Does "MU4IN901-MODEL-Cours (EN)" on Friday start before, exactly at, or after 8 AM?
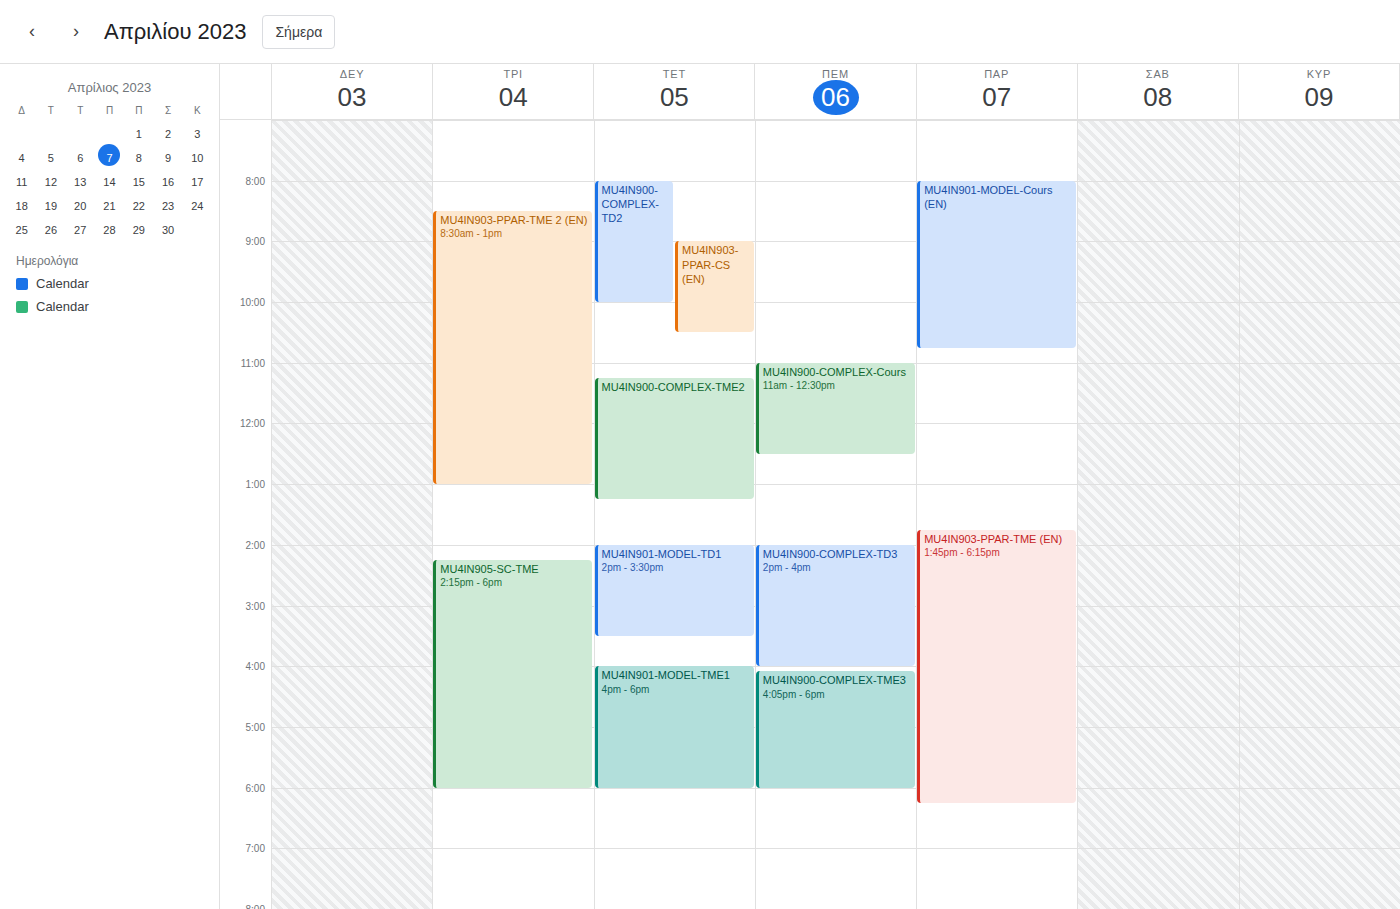
8:00 AM -- exactly at 8 AM, on the 8 AM line.